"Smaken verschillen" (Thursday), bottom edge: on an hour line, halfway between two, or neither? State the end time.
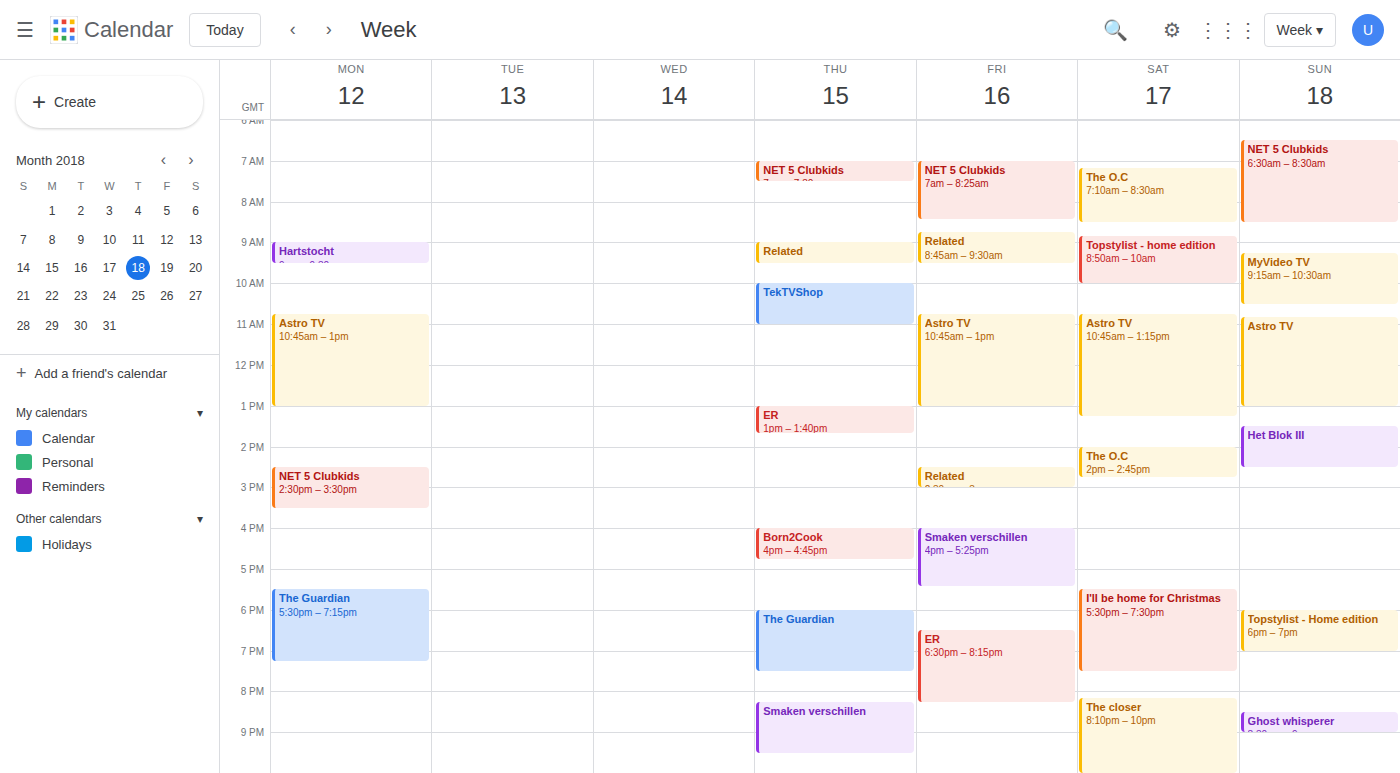
9:30 PM -- halfway between the 9 PM and 10 PM lines.